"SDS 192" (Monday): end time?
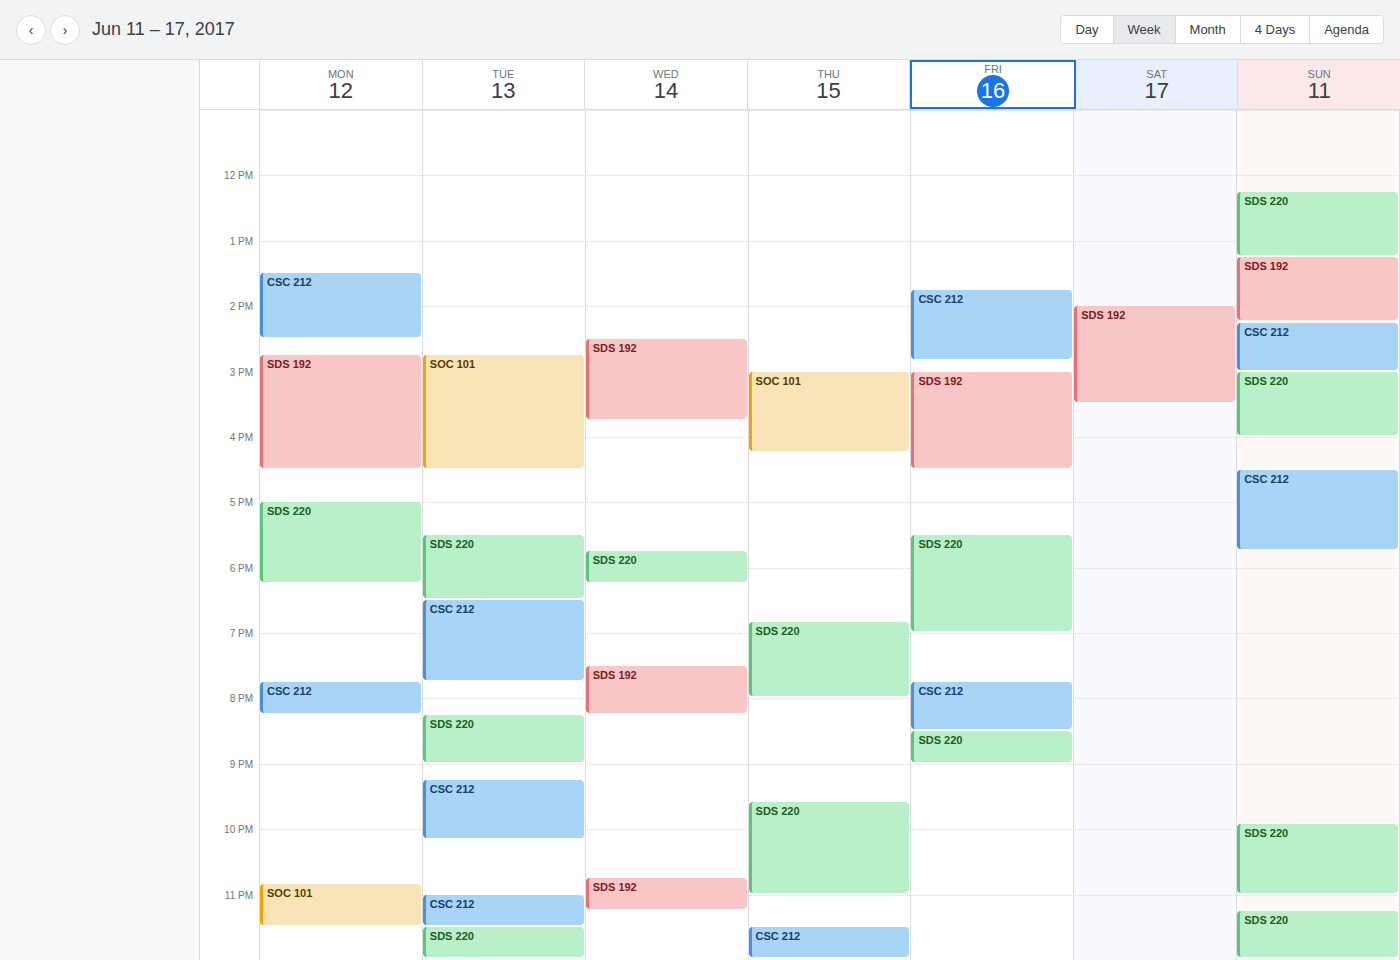
4:30 PM